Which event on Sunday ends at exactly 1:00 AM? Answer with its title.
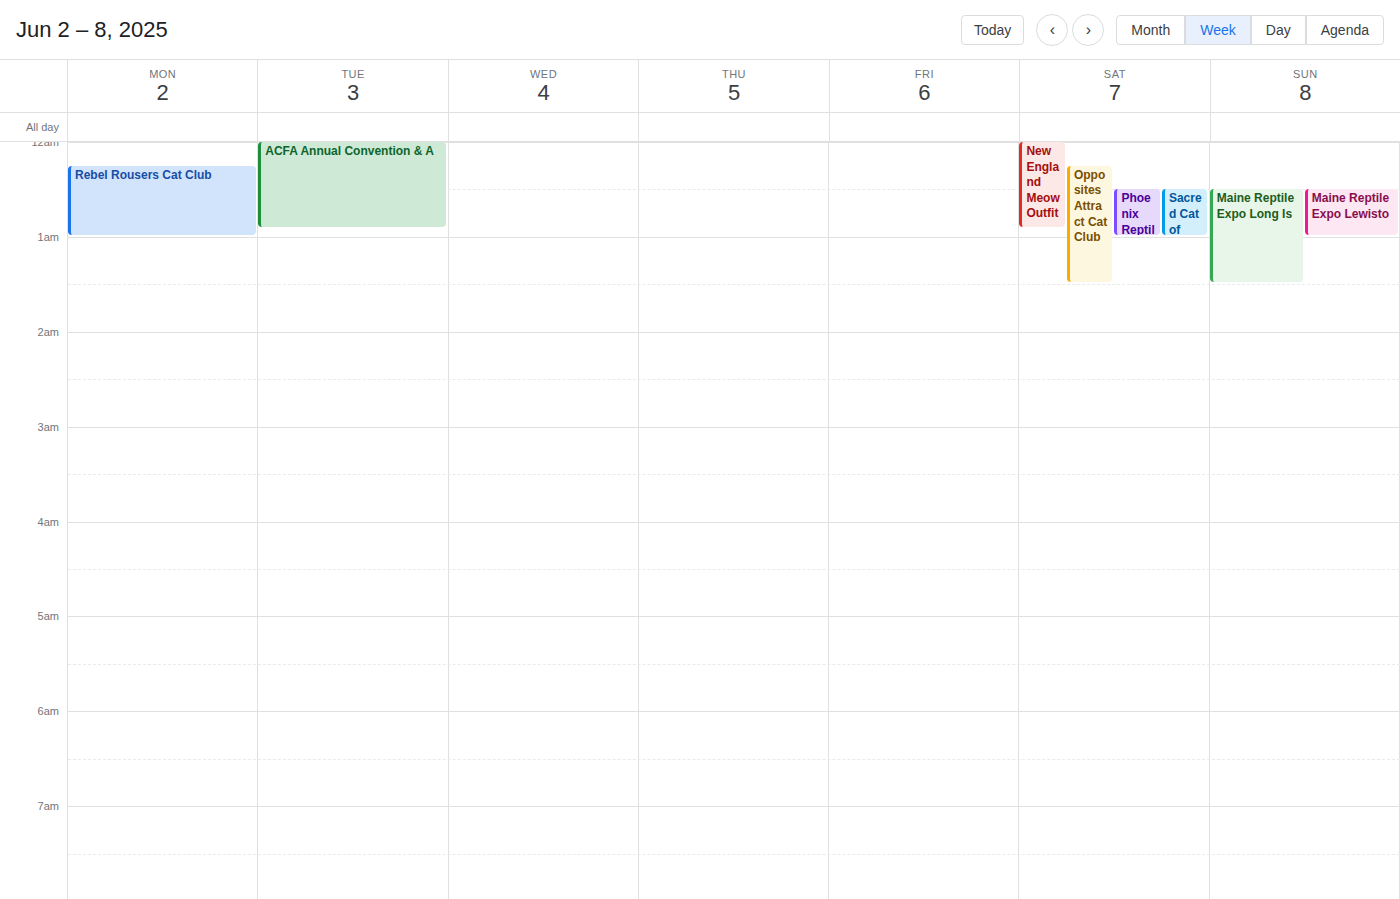
"Maine Reptile Expo Lewisto"